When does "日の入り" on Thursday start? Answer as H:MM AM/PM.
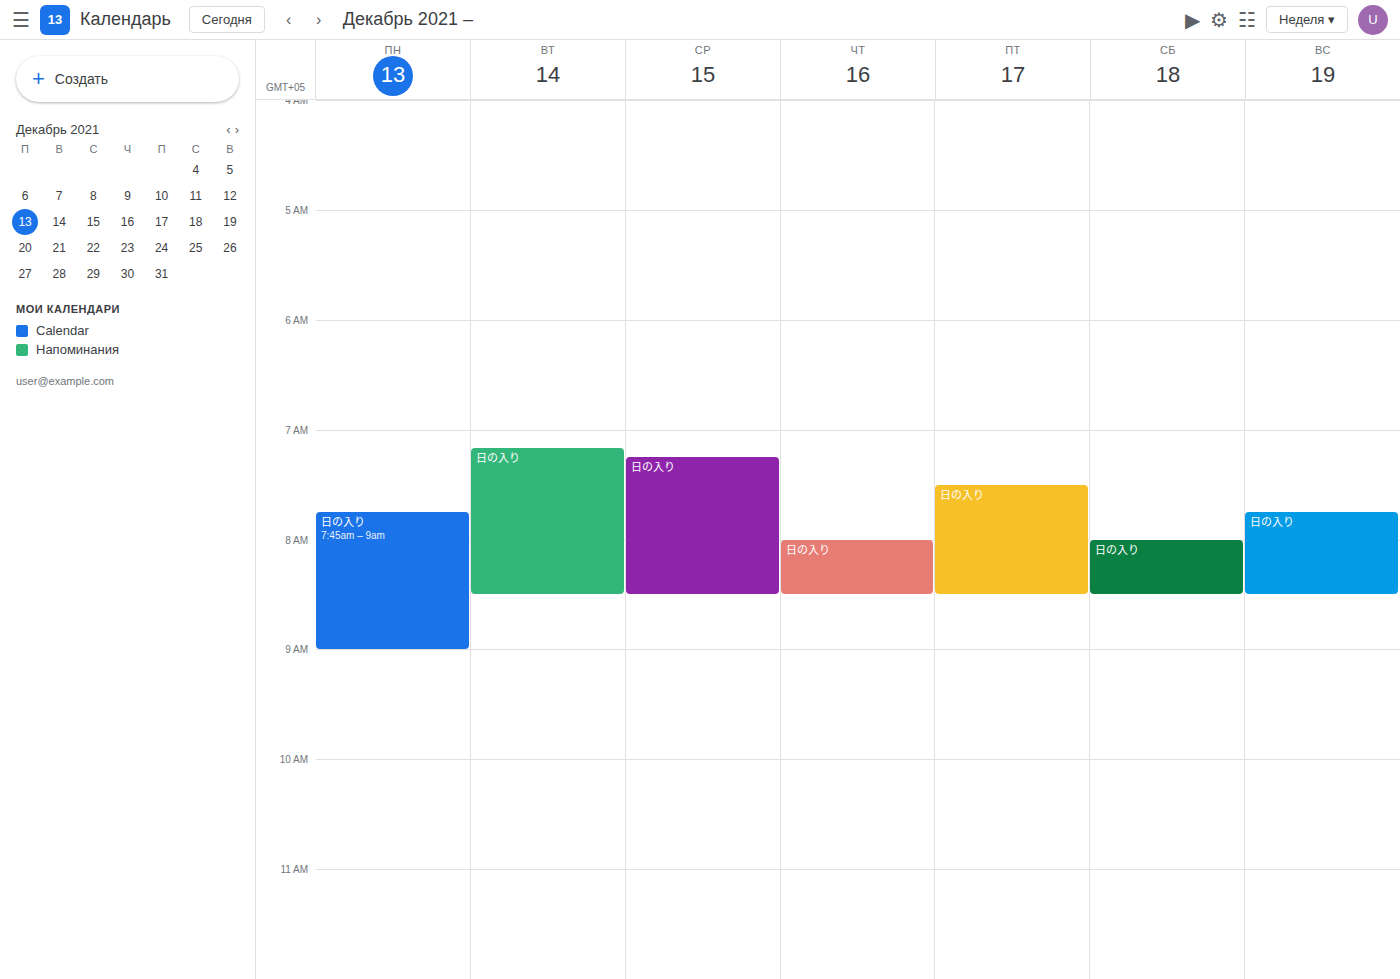
8:00 AM